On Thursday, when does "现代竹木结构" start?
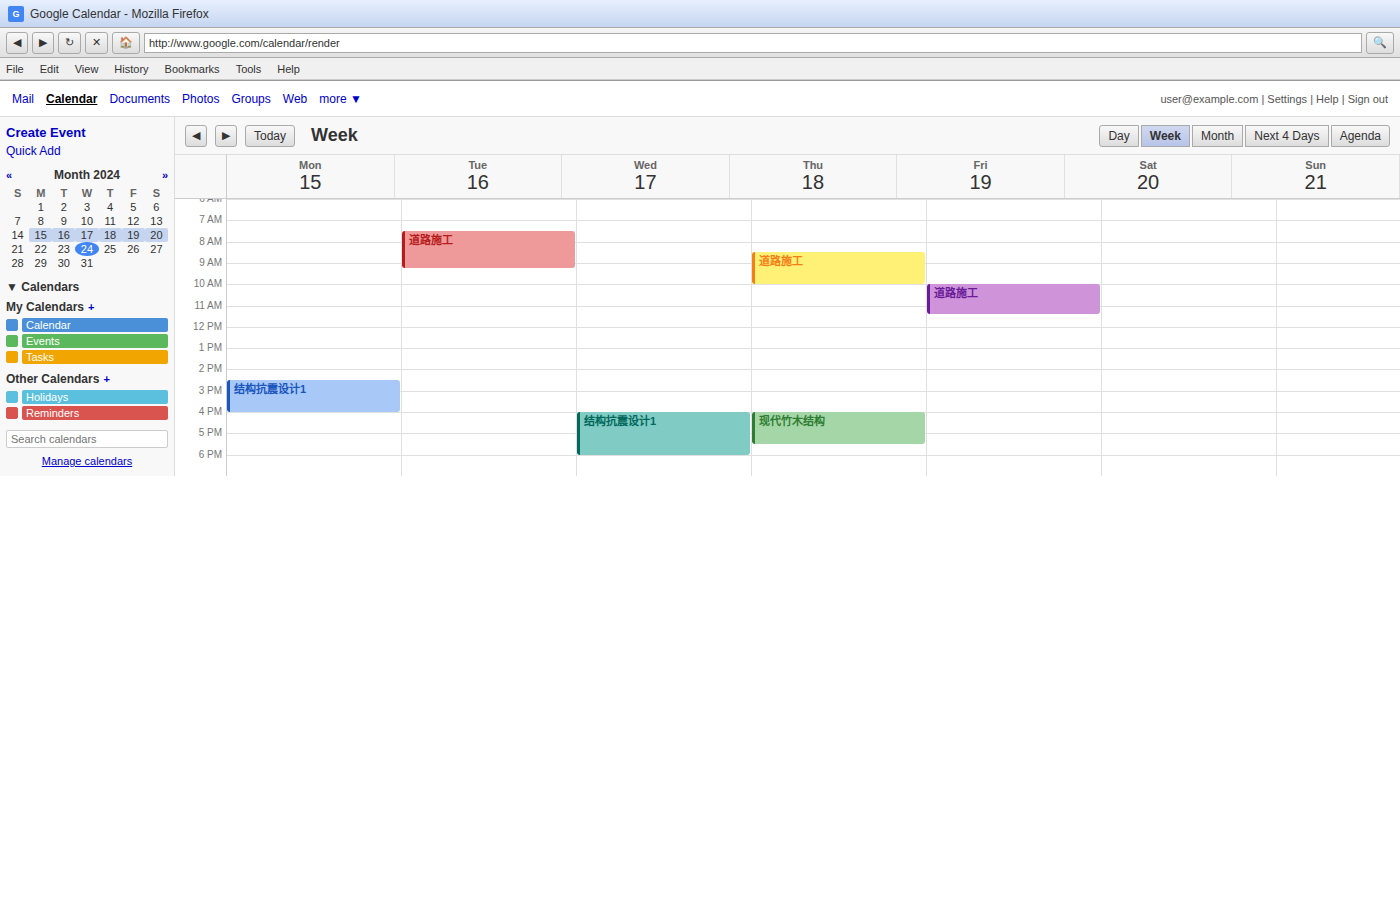
4:00 PM